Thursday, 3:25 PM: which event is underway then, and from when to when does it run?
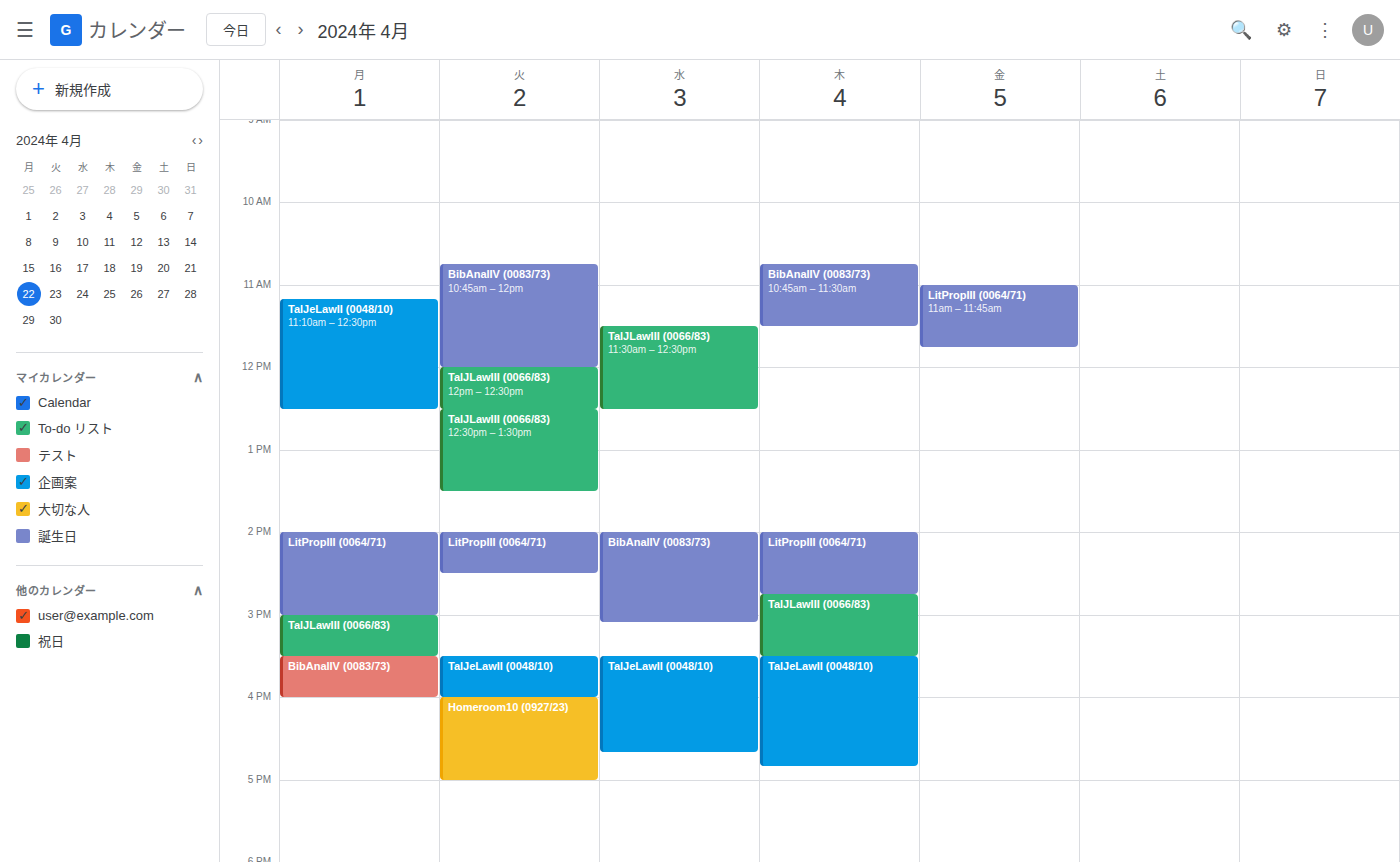
"TalJLawIII (0066/83)", 2:45 PM to 3:30 PM